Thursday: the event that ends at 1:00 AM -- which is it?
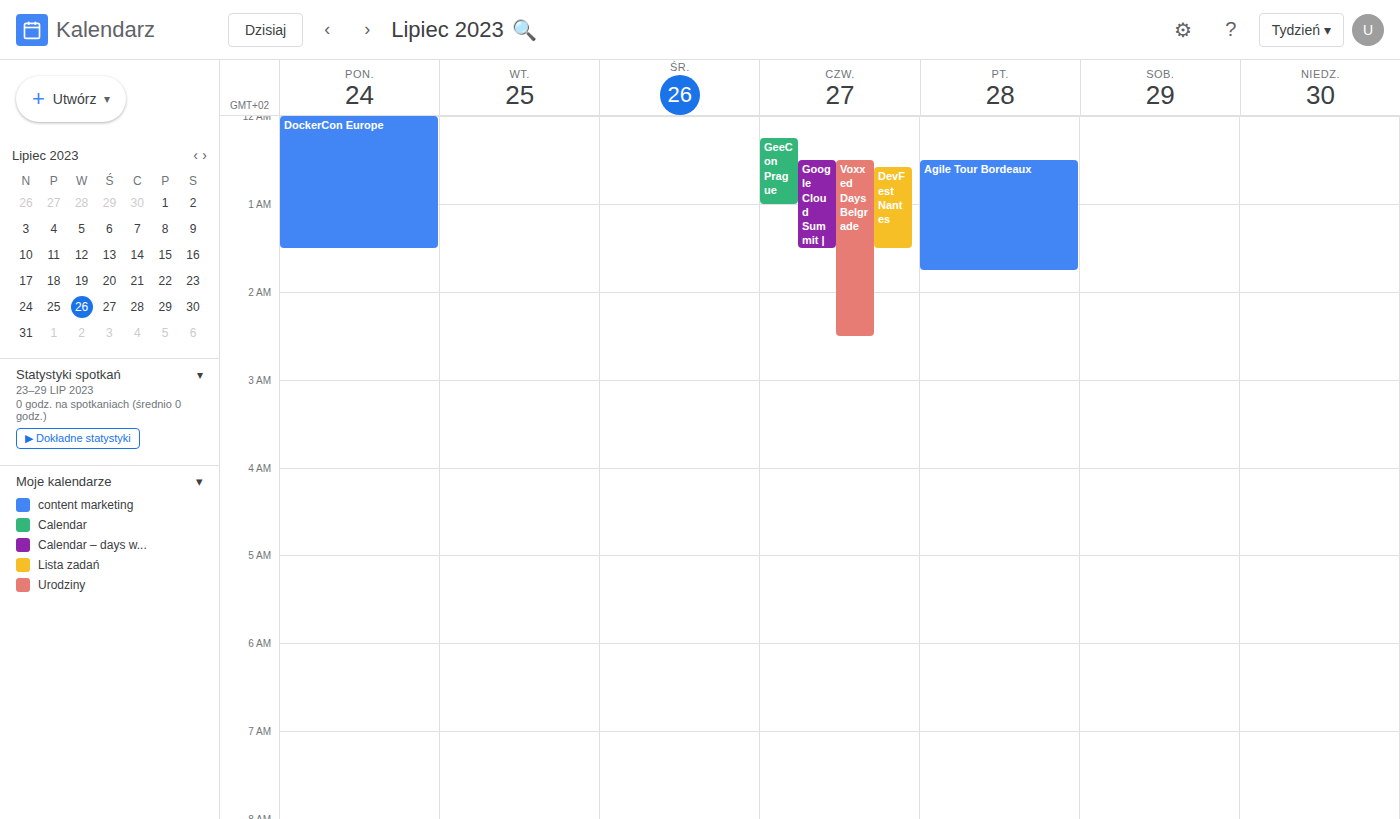
"GeeCon Prague"